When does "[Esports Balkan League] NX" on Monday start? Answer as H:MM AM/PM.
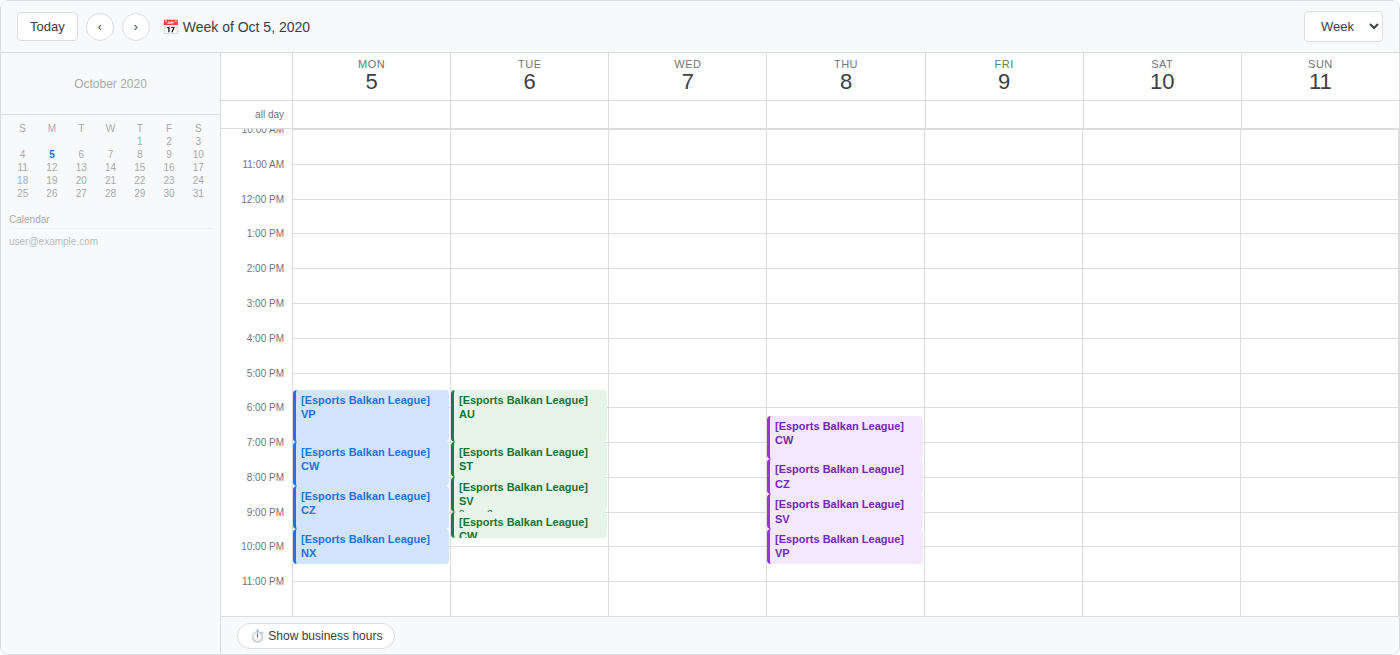
9:30 PM